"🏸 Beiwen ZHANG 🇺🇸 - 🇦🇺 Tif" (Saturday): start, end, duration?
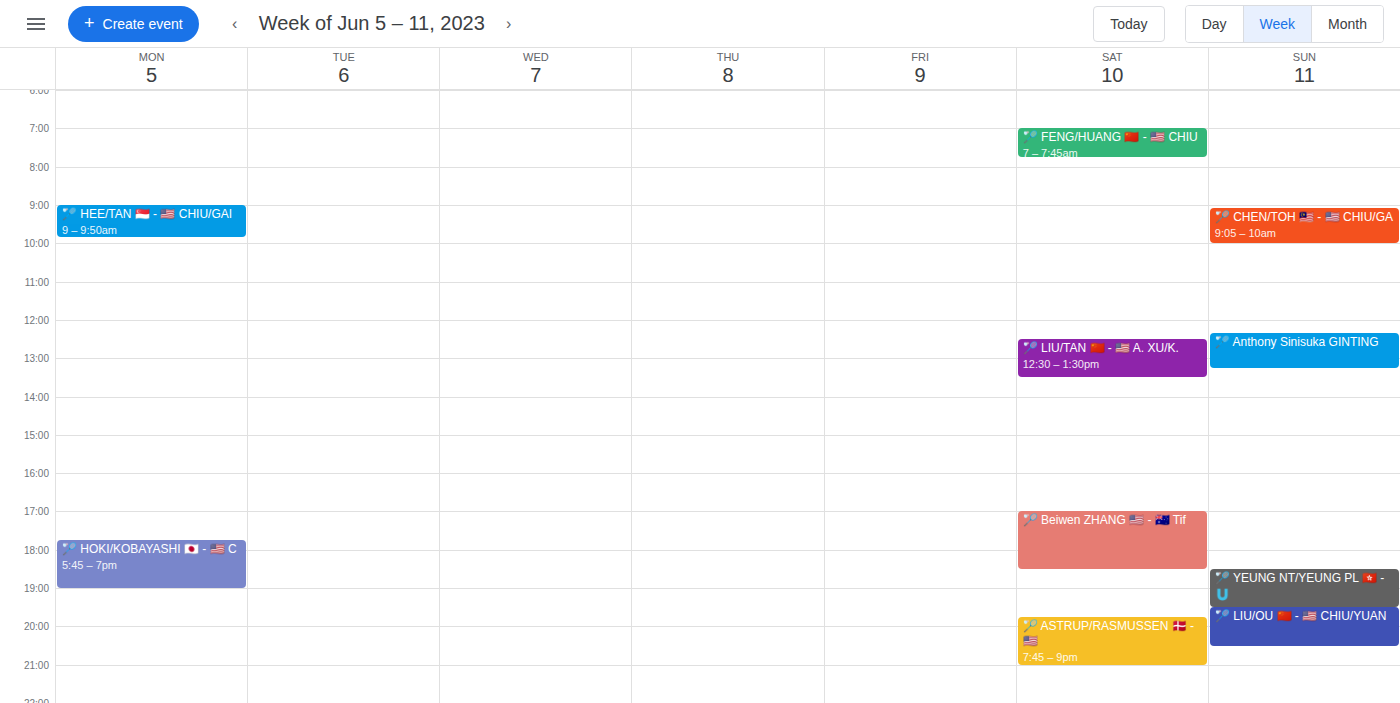
5:00 PM to 6:30 PM, 1 hour 30 minutes